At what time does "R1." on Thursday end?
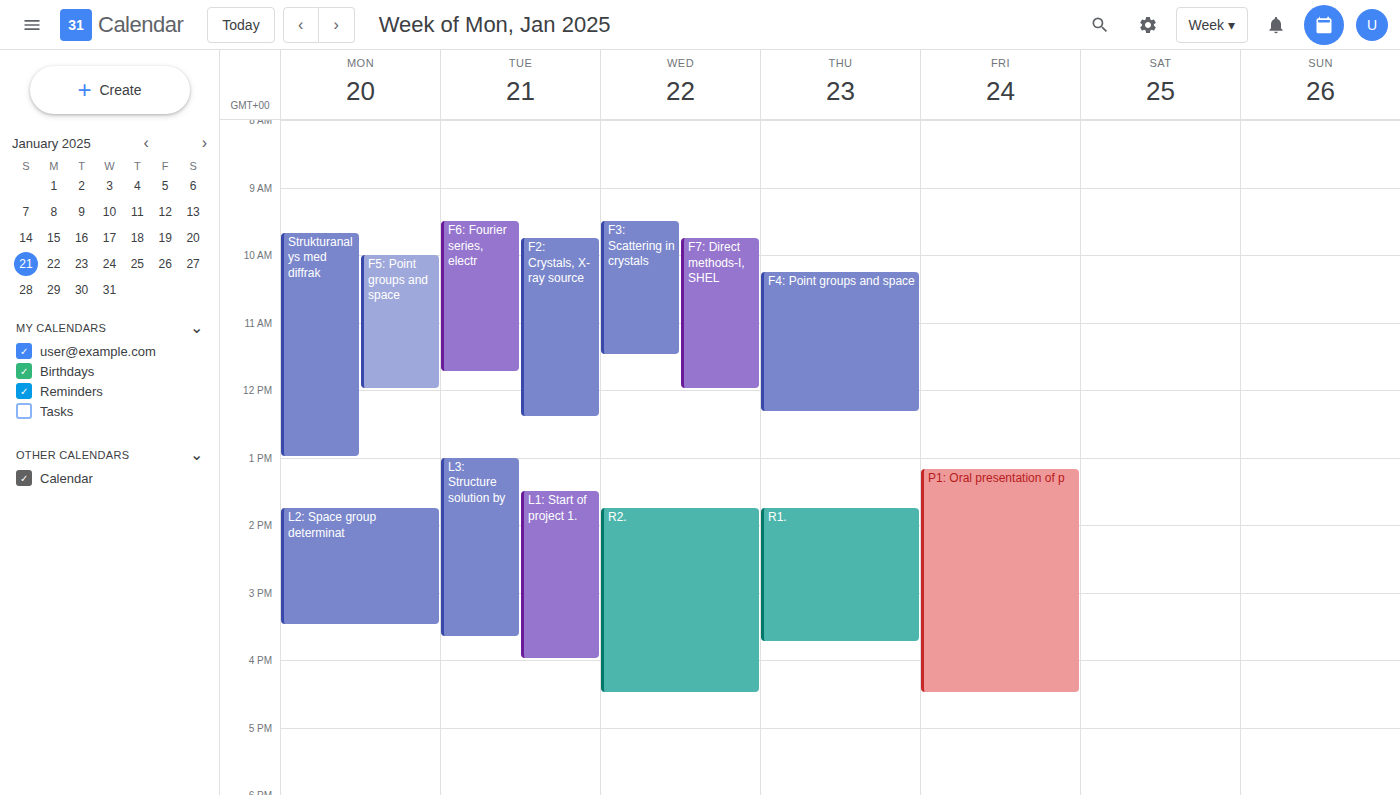
3:45 PM